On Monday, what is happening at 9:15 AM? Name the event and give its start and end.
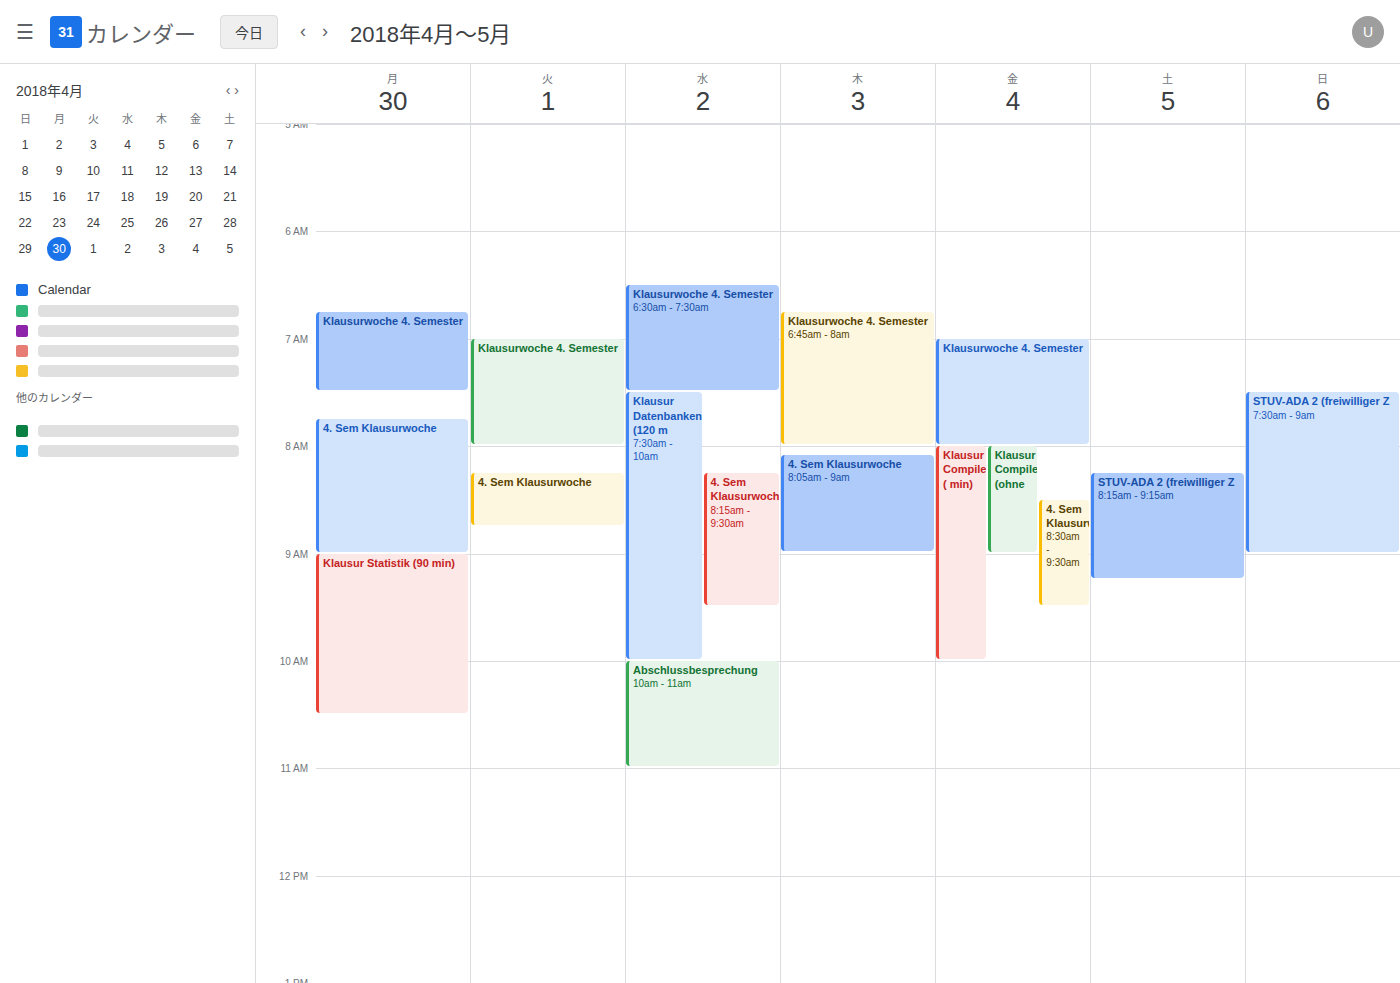
"Klausur Statistik (90 min)", 9:00 AM to 10:30 AM